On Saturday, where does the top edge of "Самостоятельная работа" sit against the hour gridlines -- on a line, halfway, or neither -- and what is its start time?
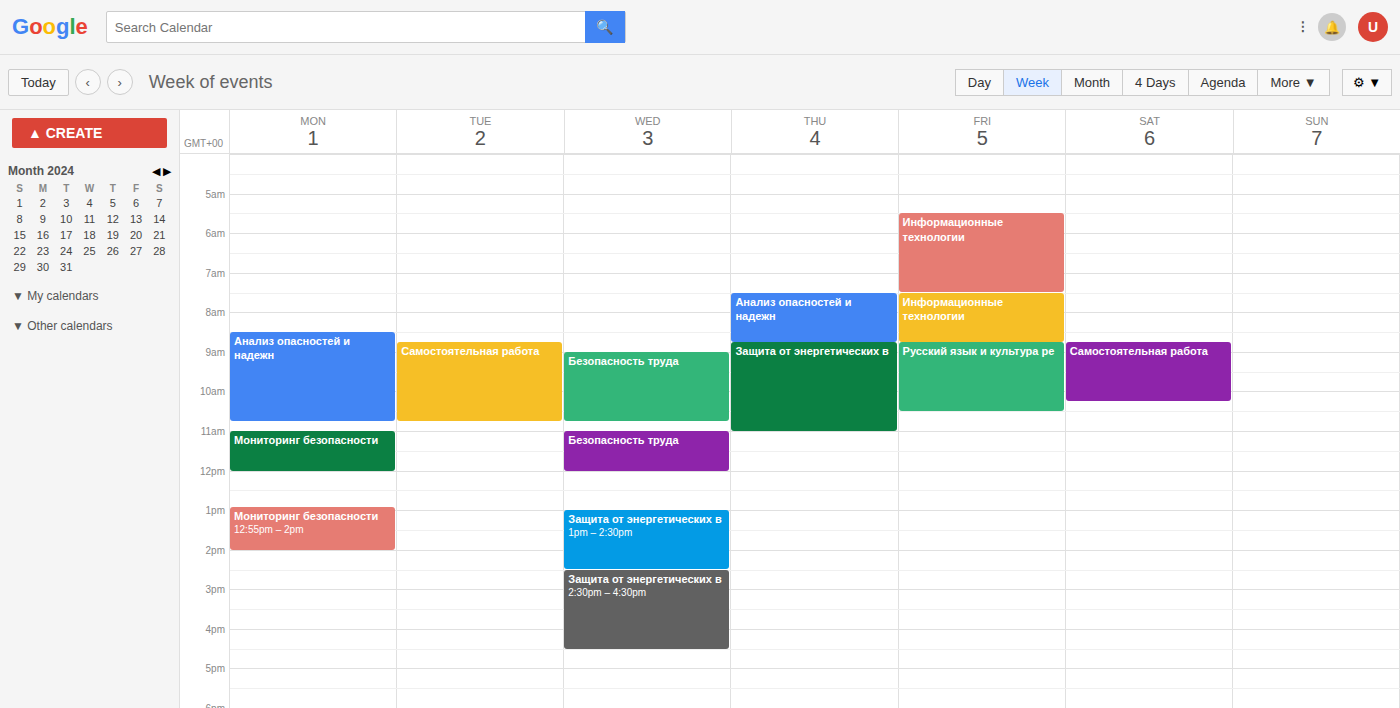
08:45 -- neither: three quarters of the way from the 08:00 line to the 09:00 line.